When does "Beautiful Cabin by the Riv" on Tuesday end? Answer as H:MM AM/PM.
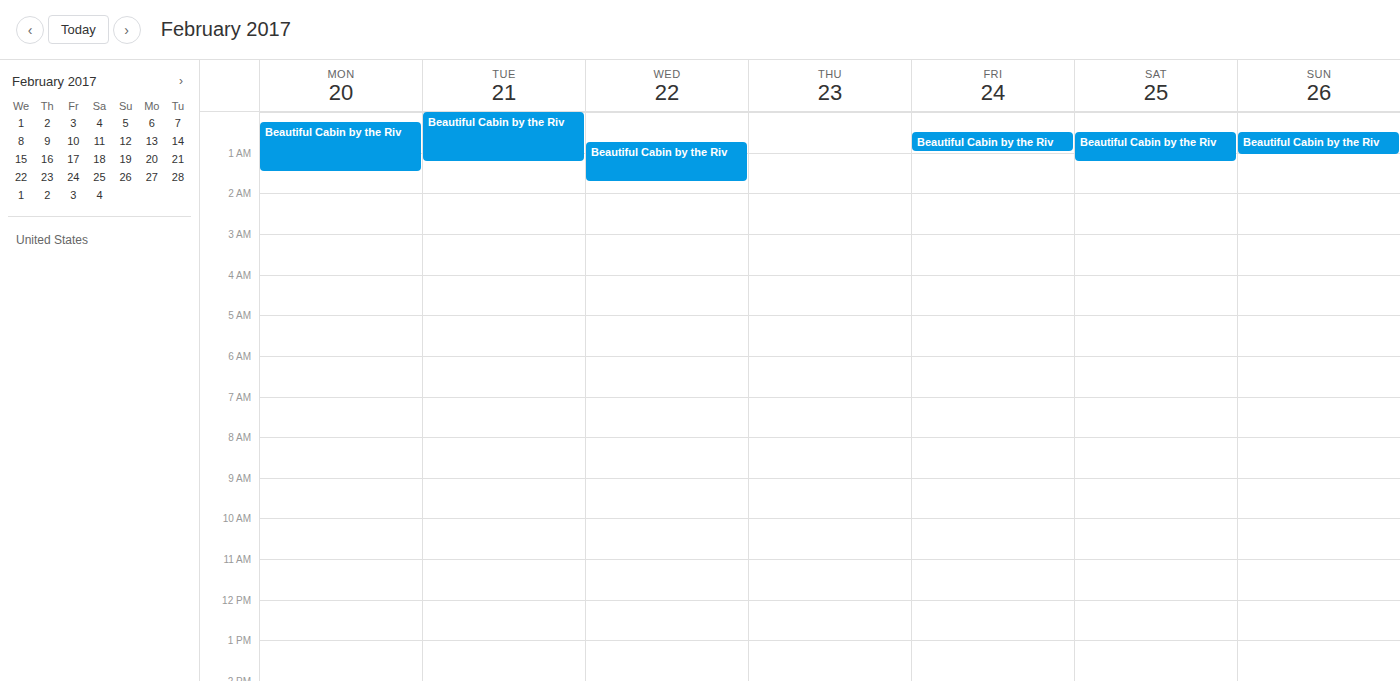
1:15 AM